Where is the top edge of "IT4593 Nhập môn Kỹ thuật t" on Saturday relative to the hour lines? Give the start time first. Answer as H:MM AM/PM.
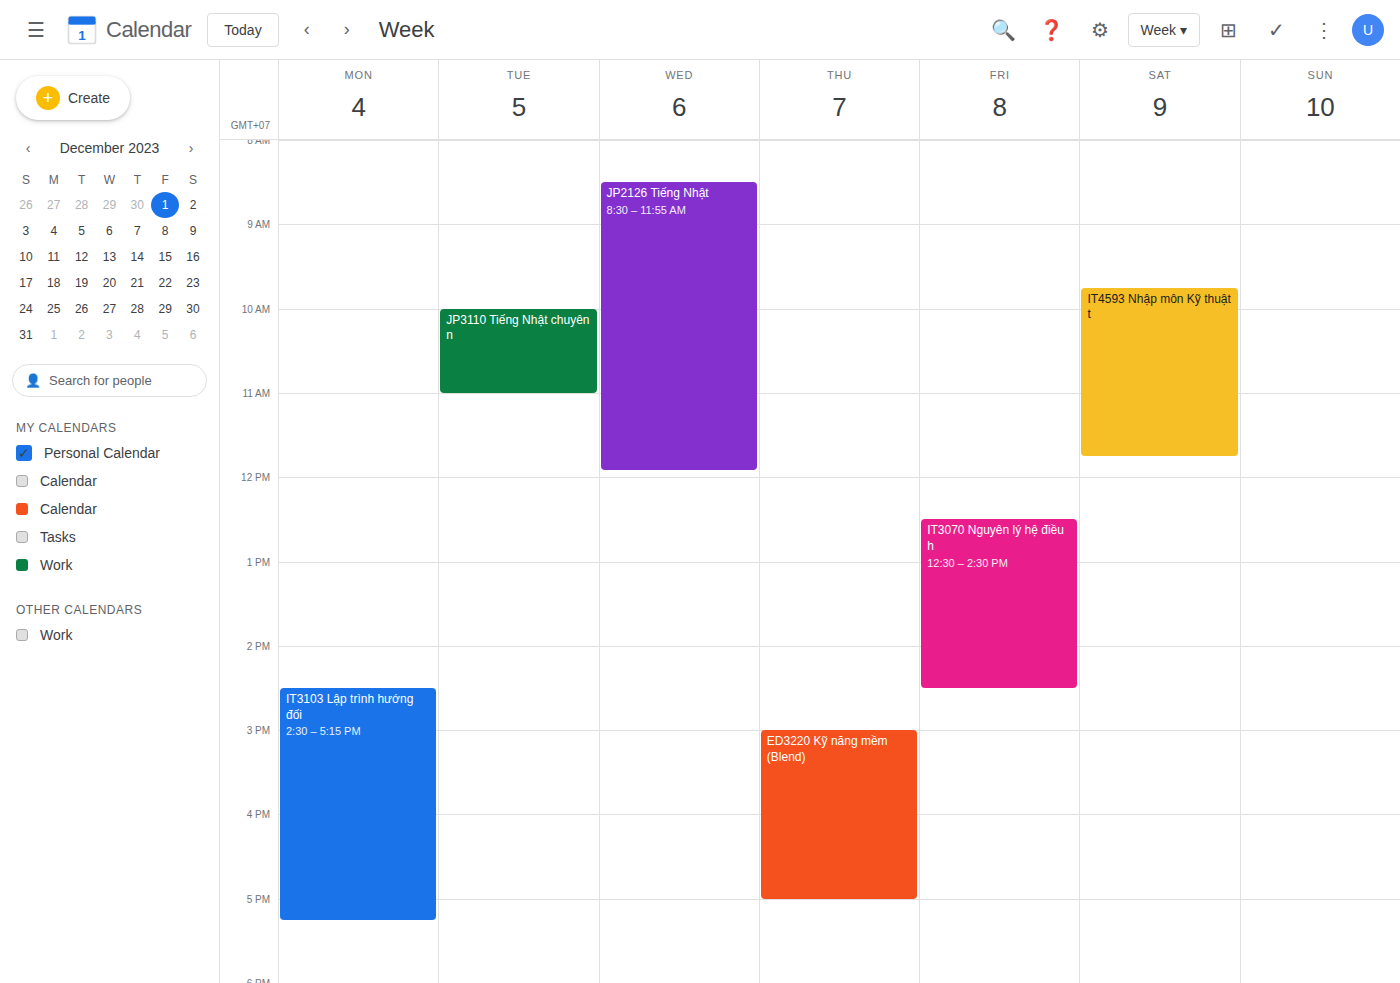
9:45 AM -- neither: three quarters of the way from the 9 AM line to the 10 AM line.